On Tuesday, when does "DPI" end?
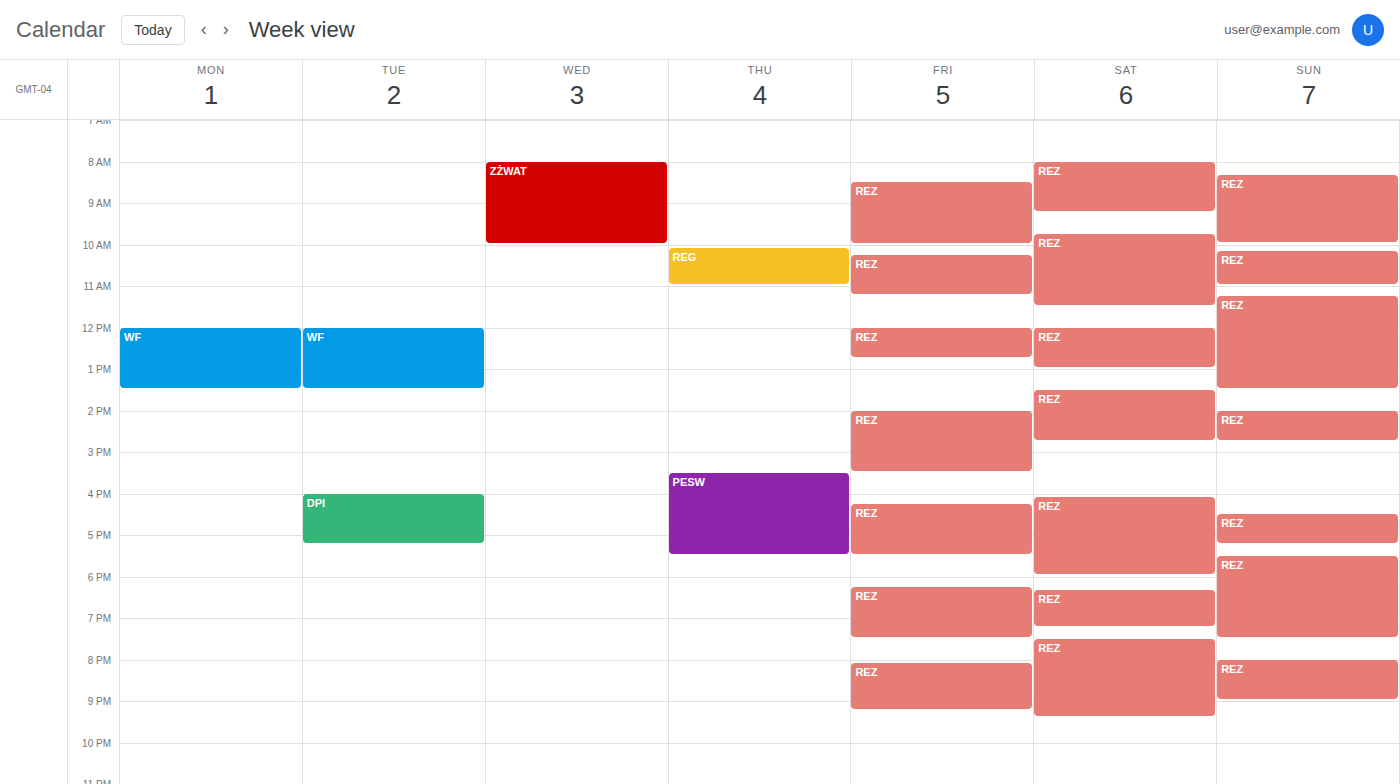
17:15